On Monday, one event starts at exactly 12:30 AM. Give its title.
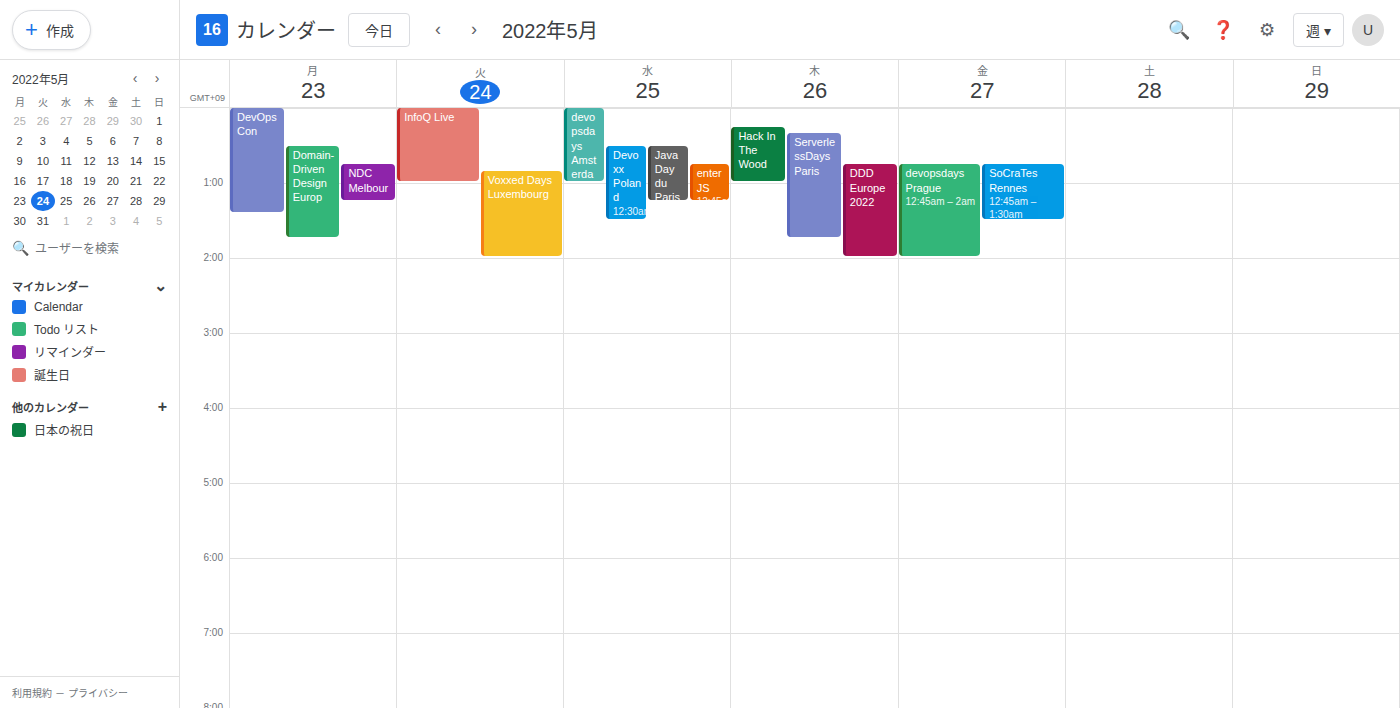
"Domain-Driven Design Europ"